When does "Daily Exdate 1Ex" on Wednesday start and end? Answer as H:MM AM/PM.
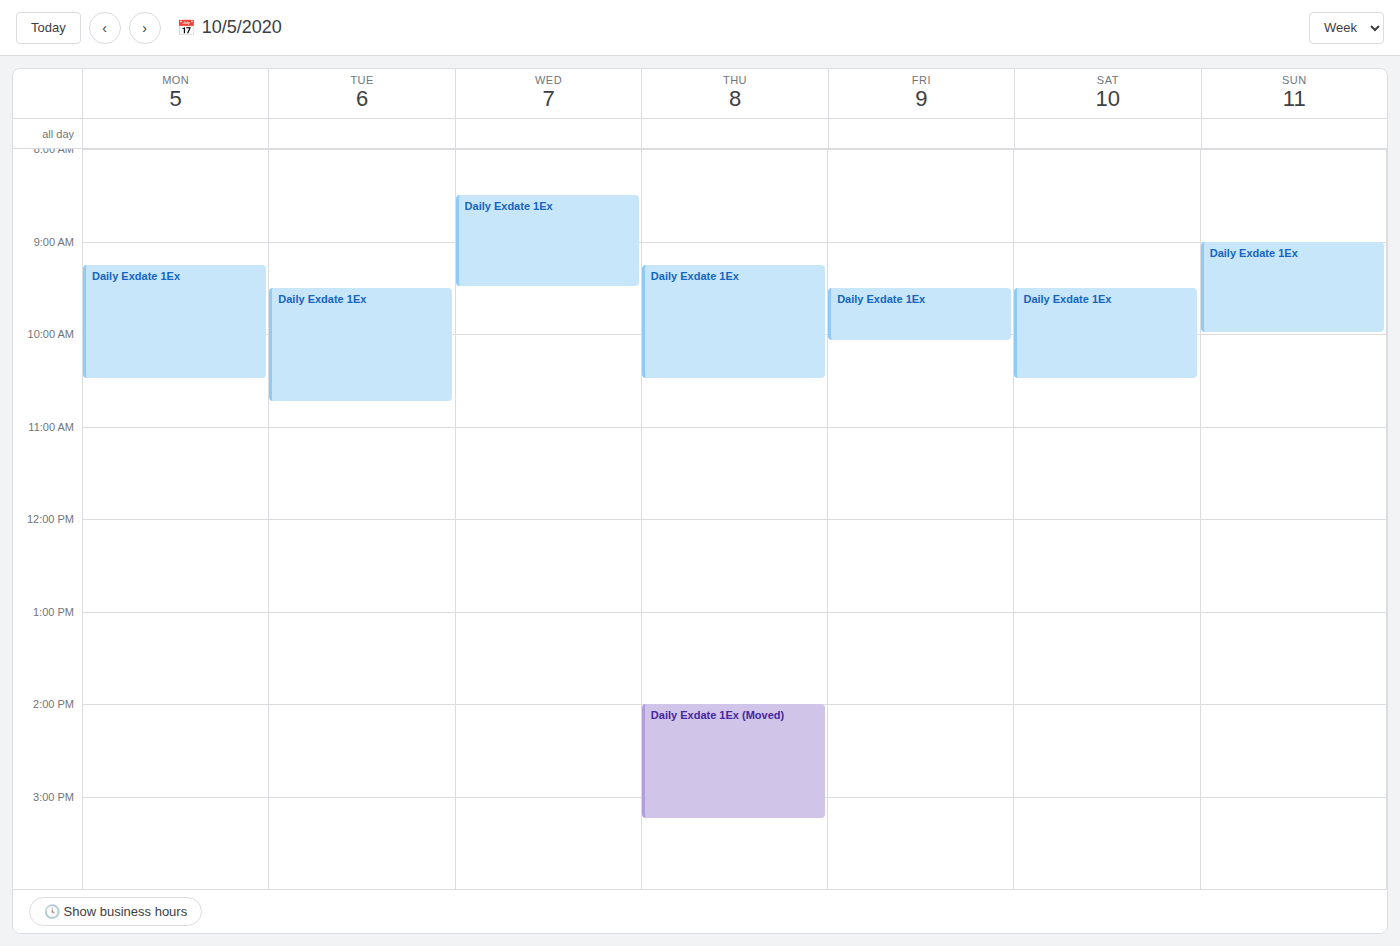
8:30 AM to 9:30 AM